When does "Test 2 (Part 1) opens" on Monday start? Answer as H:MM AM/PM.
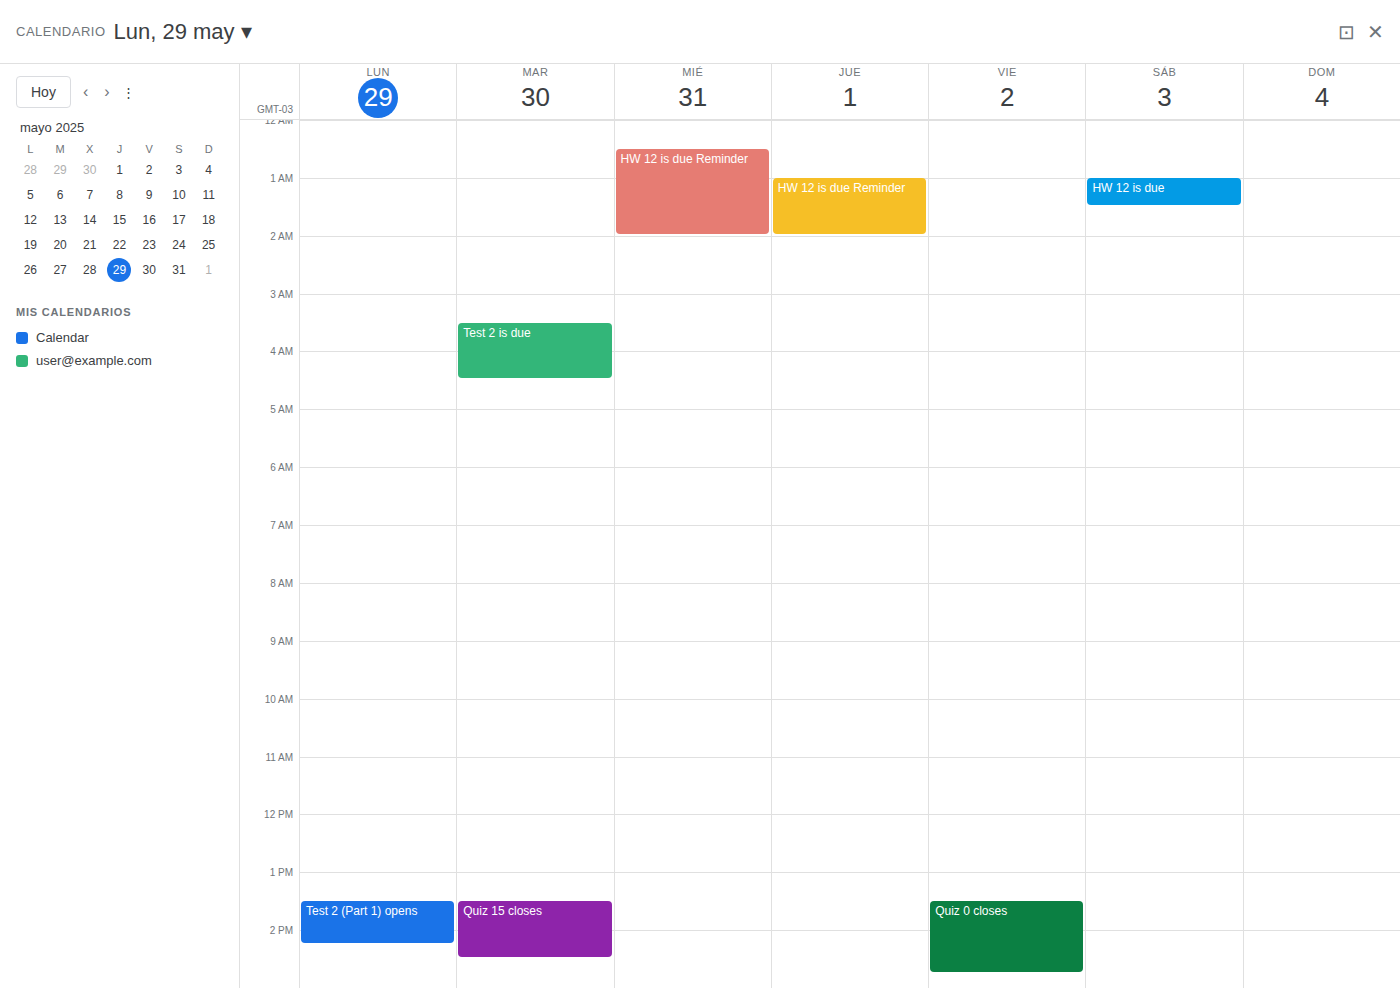
1:30 PM